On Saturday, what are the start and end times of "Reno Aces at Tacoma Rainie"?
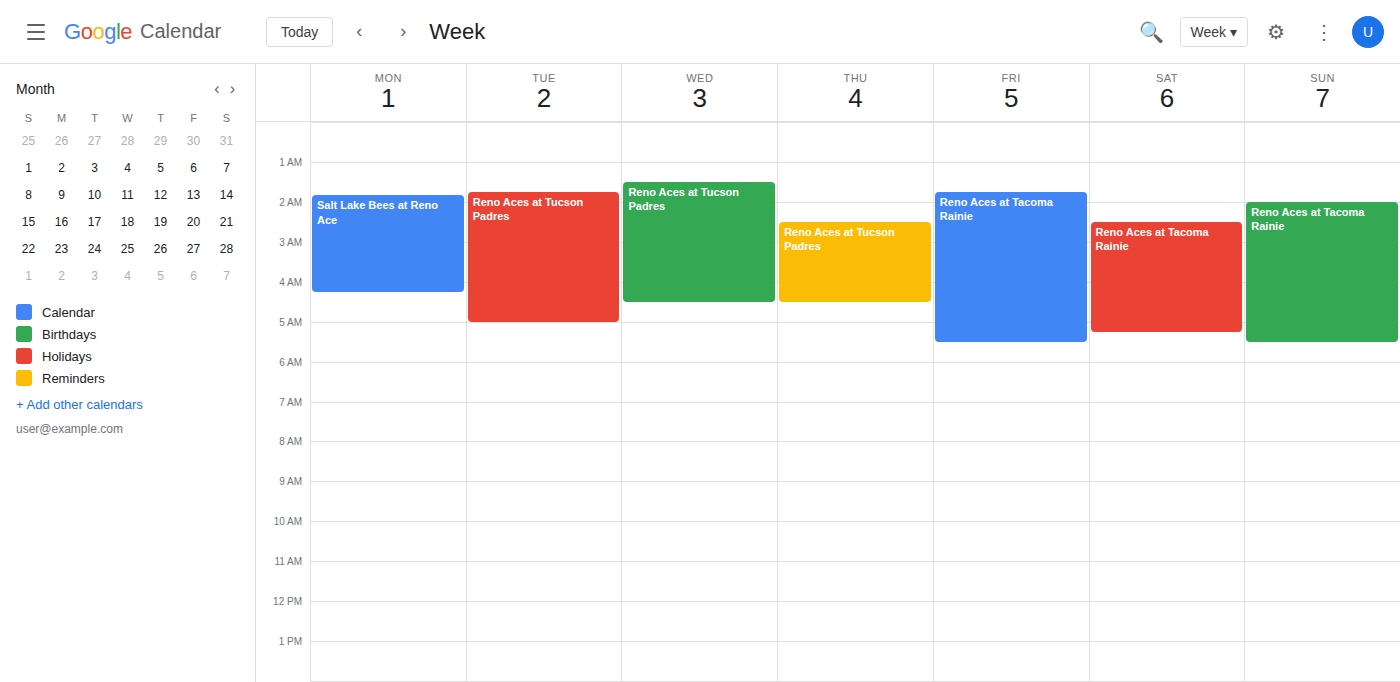
2:30 AM to 5:15 AM